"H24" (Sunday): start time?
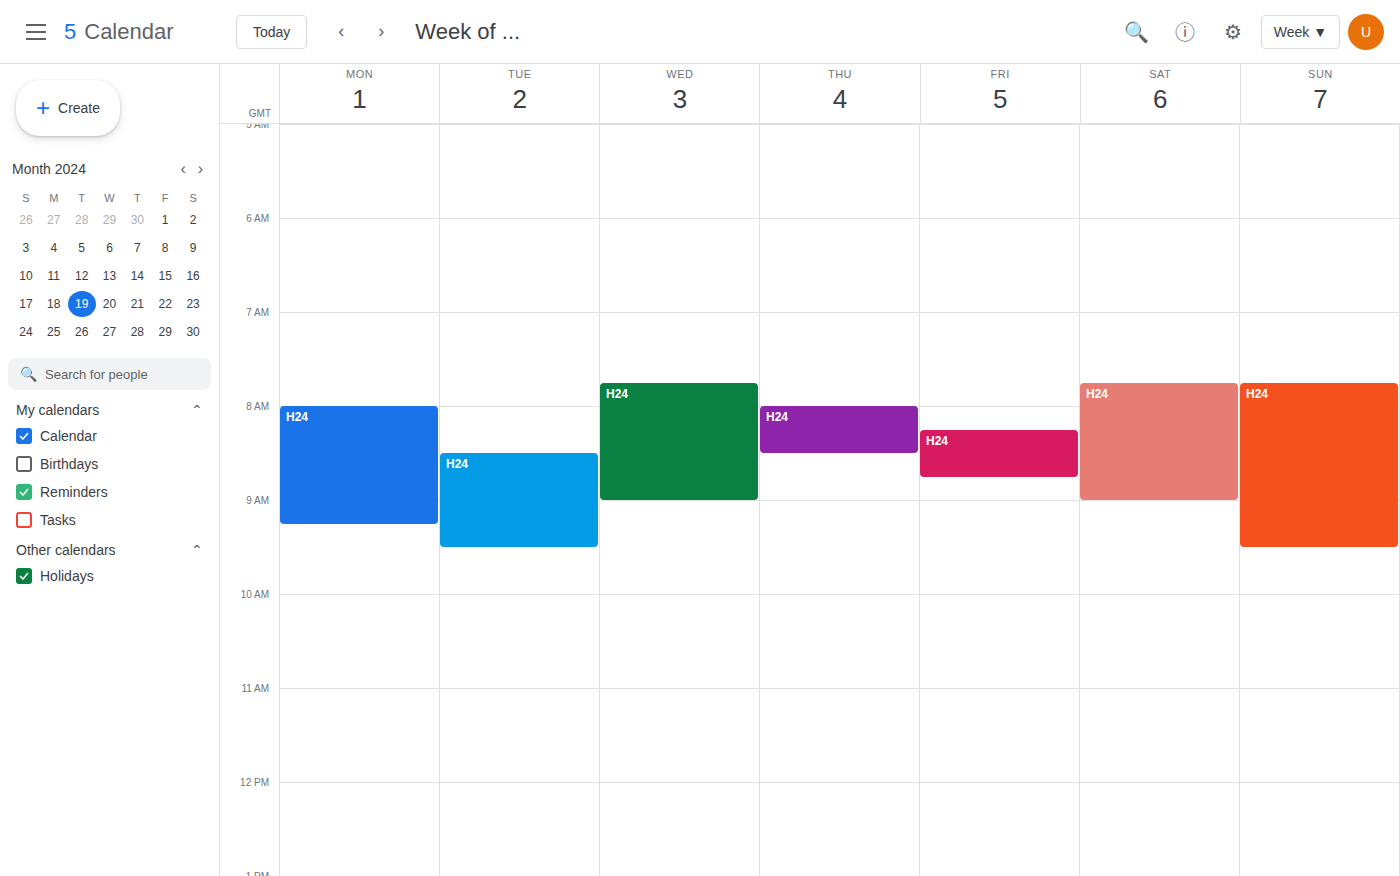
07:45